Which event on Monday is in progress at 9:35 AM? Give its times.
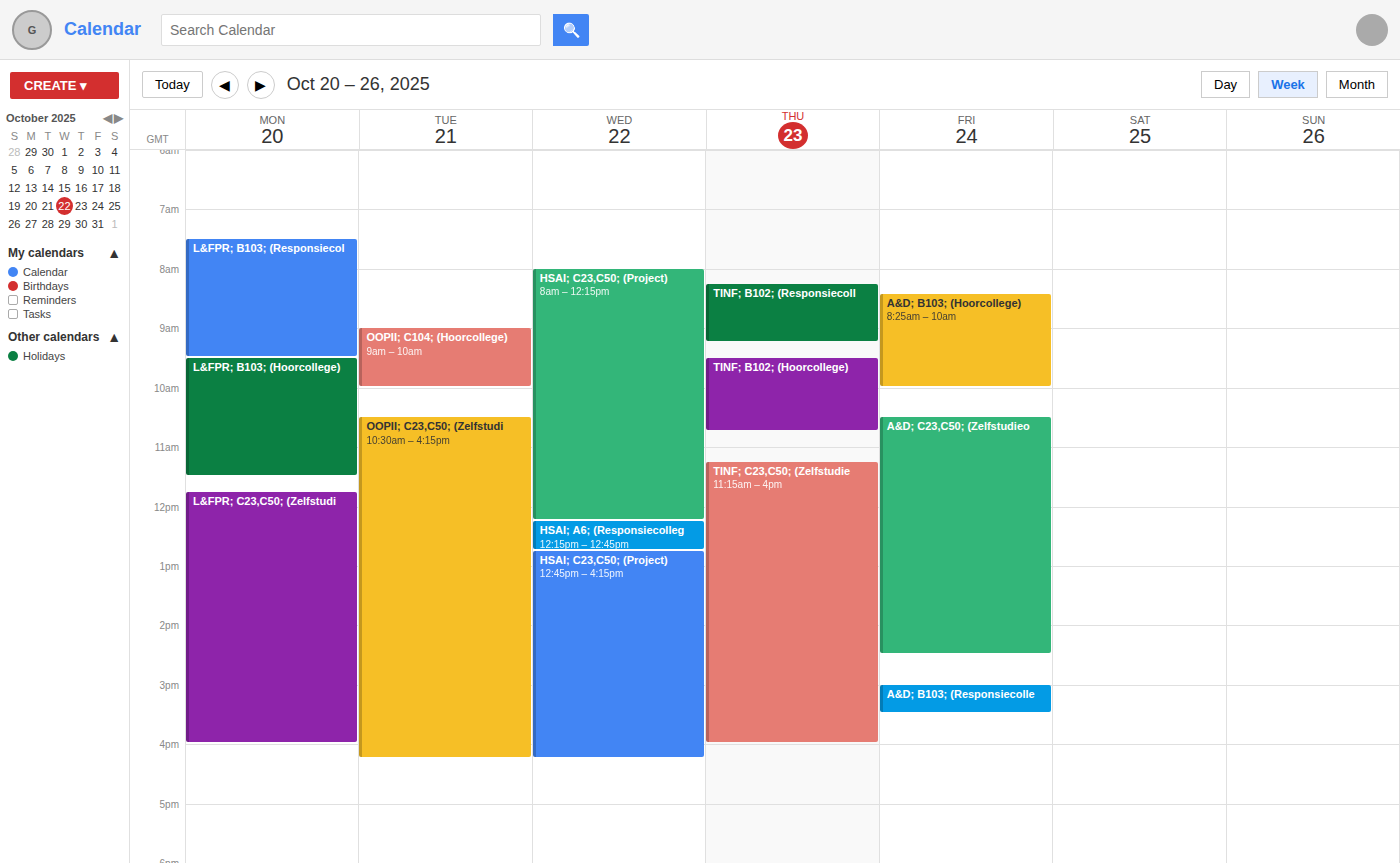
"L&FPR; B103; (Hoorcollege)", 9:30 AM to 11:30 AM